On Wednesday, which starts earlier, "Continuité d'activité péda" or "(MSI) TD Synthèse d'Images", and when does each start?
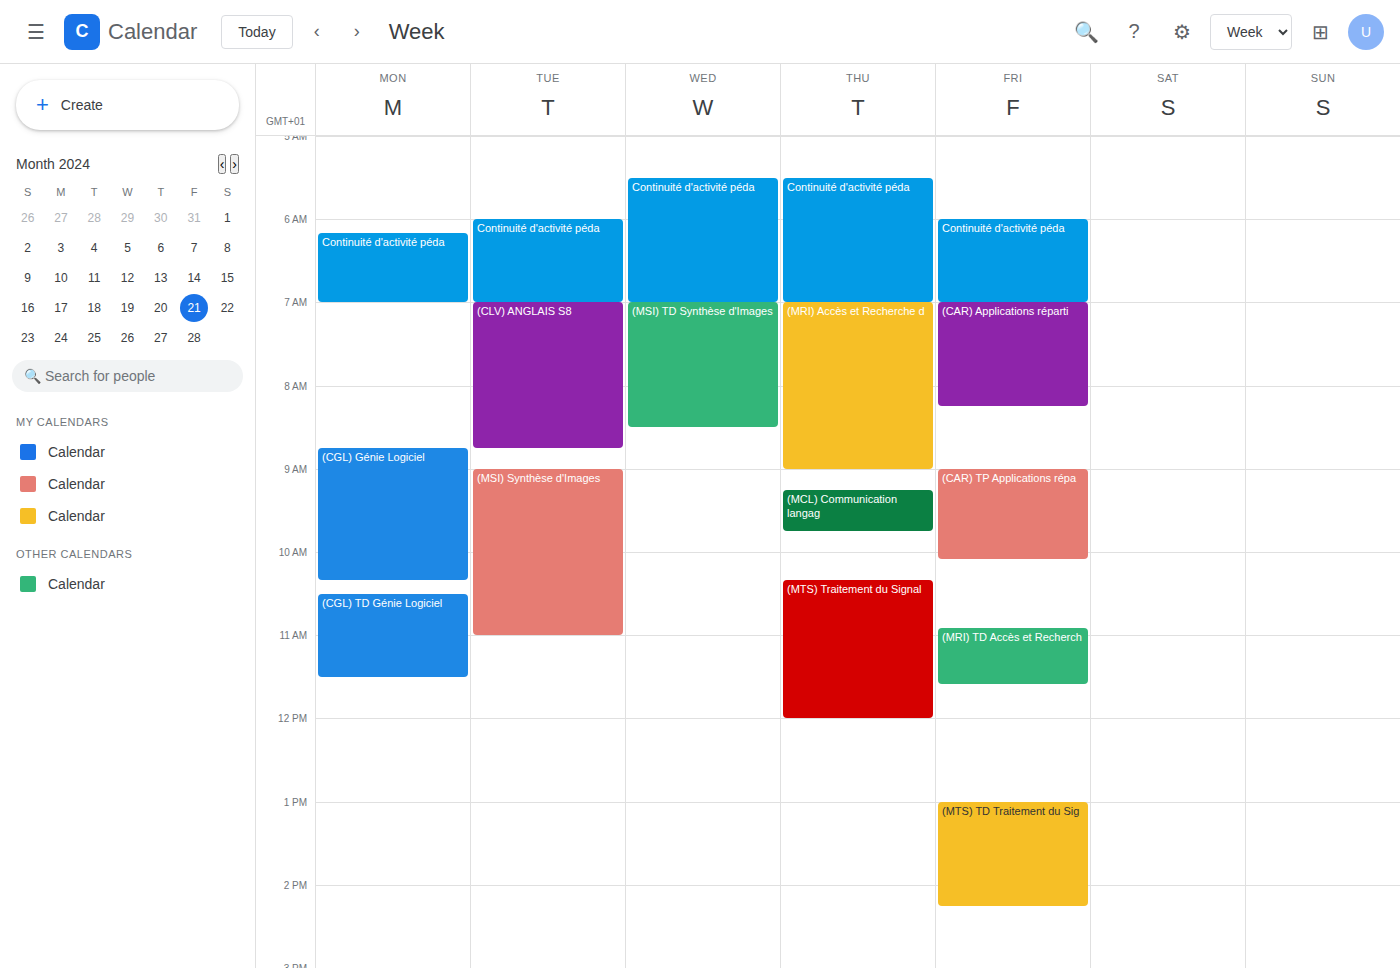
"Continuité d'activité péda" 5:30 AM; "(MSI) TD Synthèse d'Images" 7:00 AM.